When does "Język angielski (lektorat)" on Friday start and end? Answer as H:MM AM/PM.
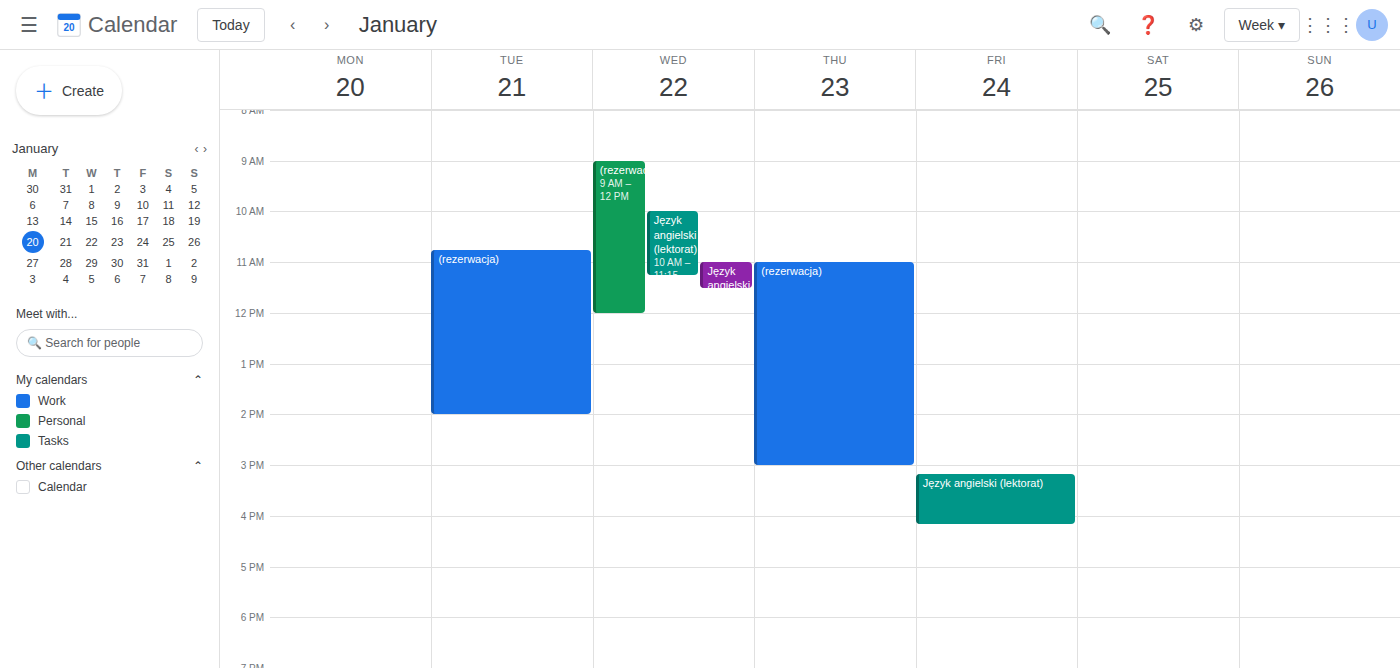
3:10 PM to 4:10 PM